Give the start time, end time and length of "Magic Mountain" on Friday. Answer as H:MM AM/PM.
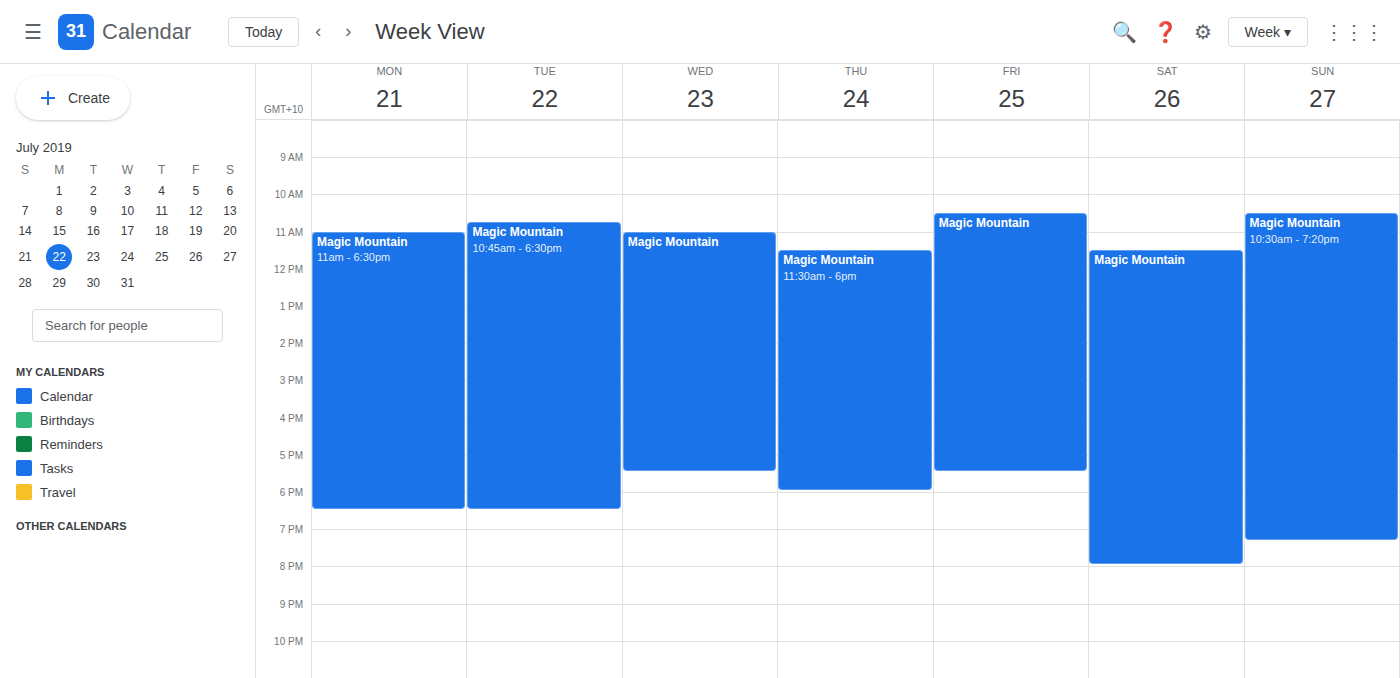
10:30 AM to 5:30 PM, 7 hours